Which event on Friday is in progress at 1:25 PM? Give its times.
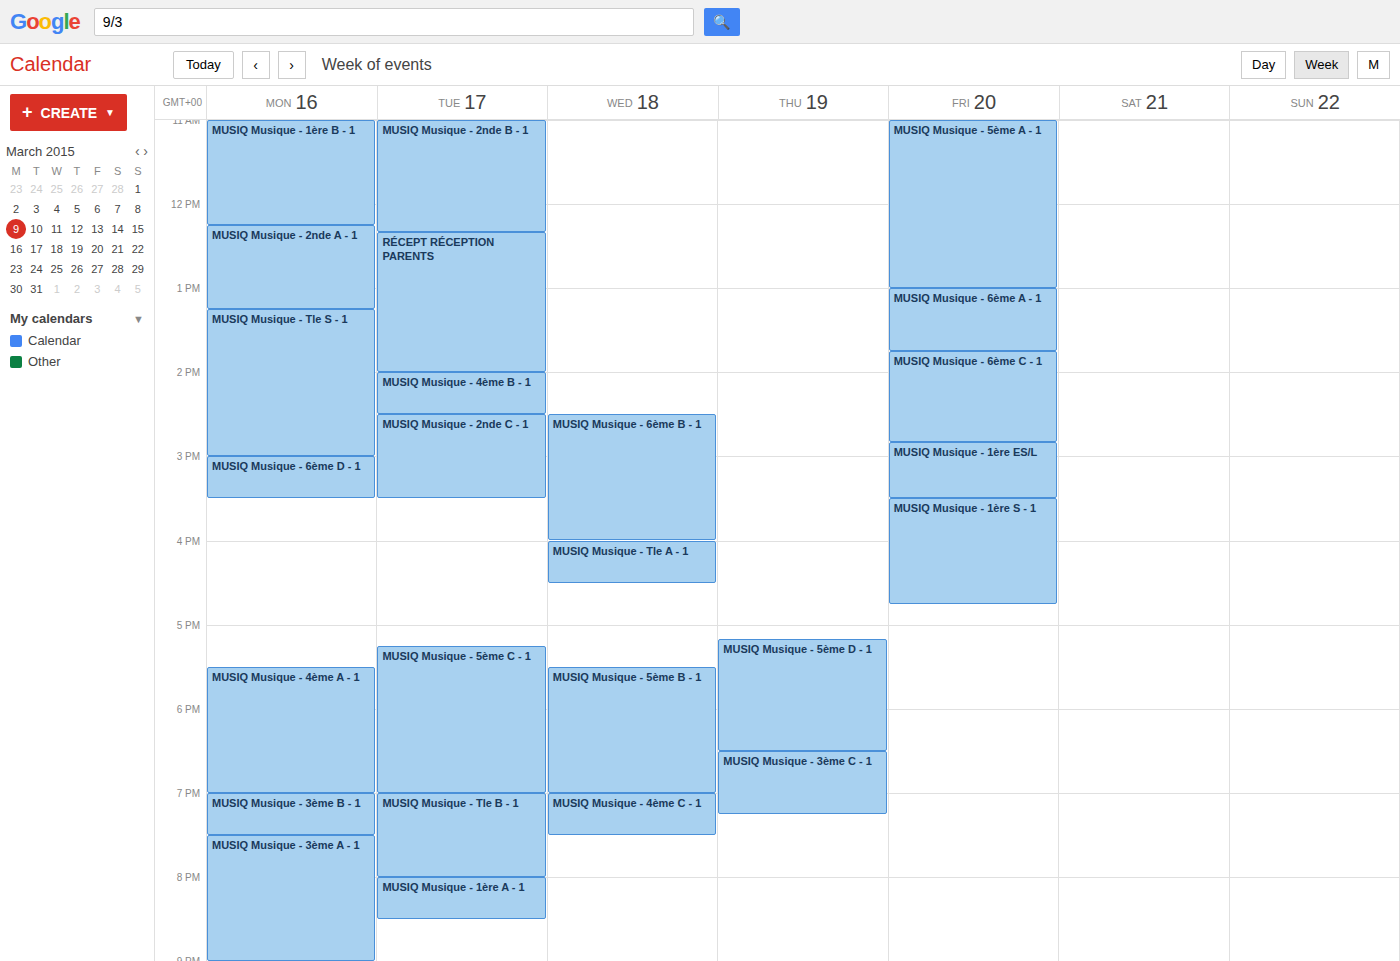
"MUSIQ Musique - 6ème A - 1", 1:00 PM to 1:45 PM